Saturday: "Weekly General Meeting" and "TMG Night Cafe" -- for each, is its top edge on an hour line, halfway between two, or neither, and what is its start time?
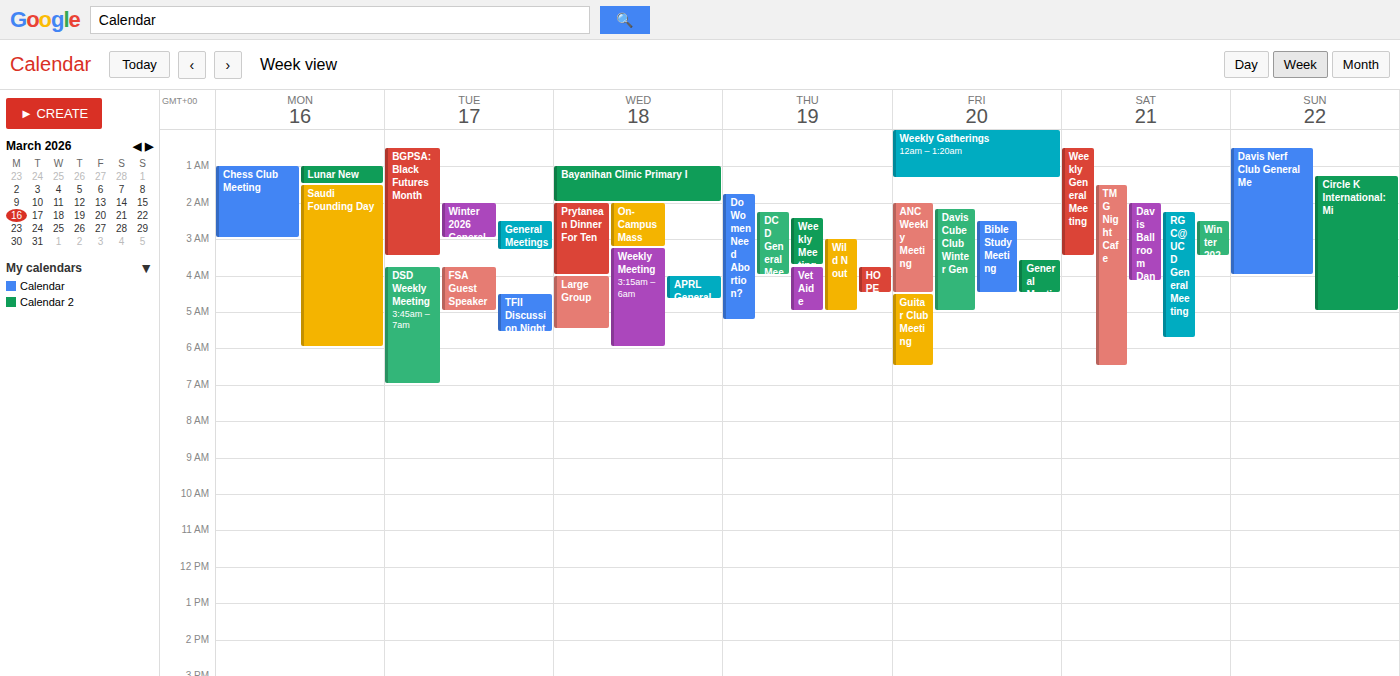
"Weekly General Meeting": 12:30 AM, halfway between the 12 AM and 1 AM lines. "TMG Night Cafe": 1:30 AM, halfway between the 1 AM and 2 AM lines.